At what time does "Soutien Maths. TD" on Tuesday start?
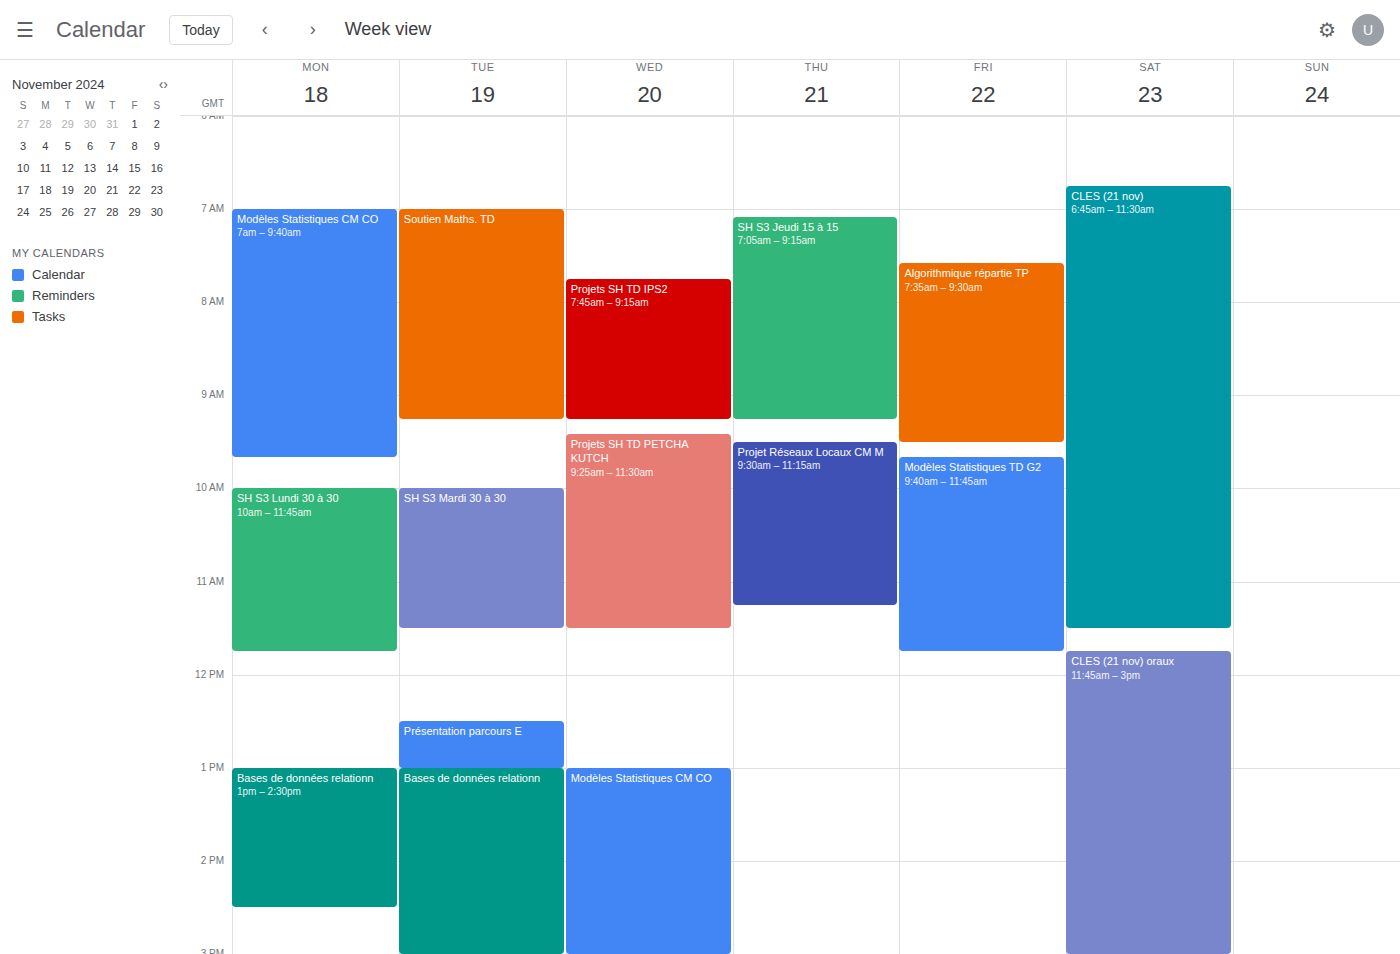
7:00 AM